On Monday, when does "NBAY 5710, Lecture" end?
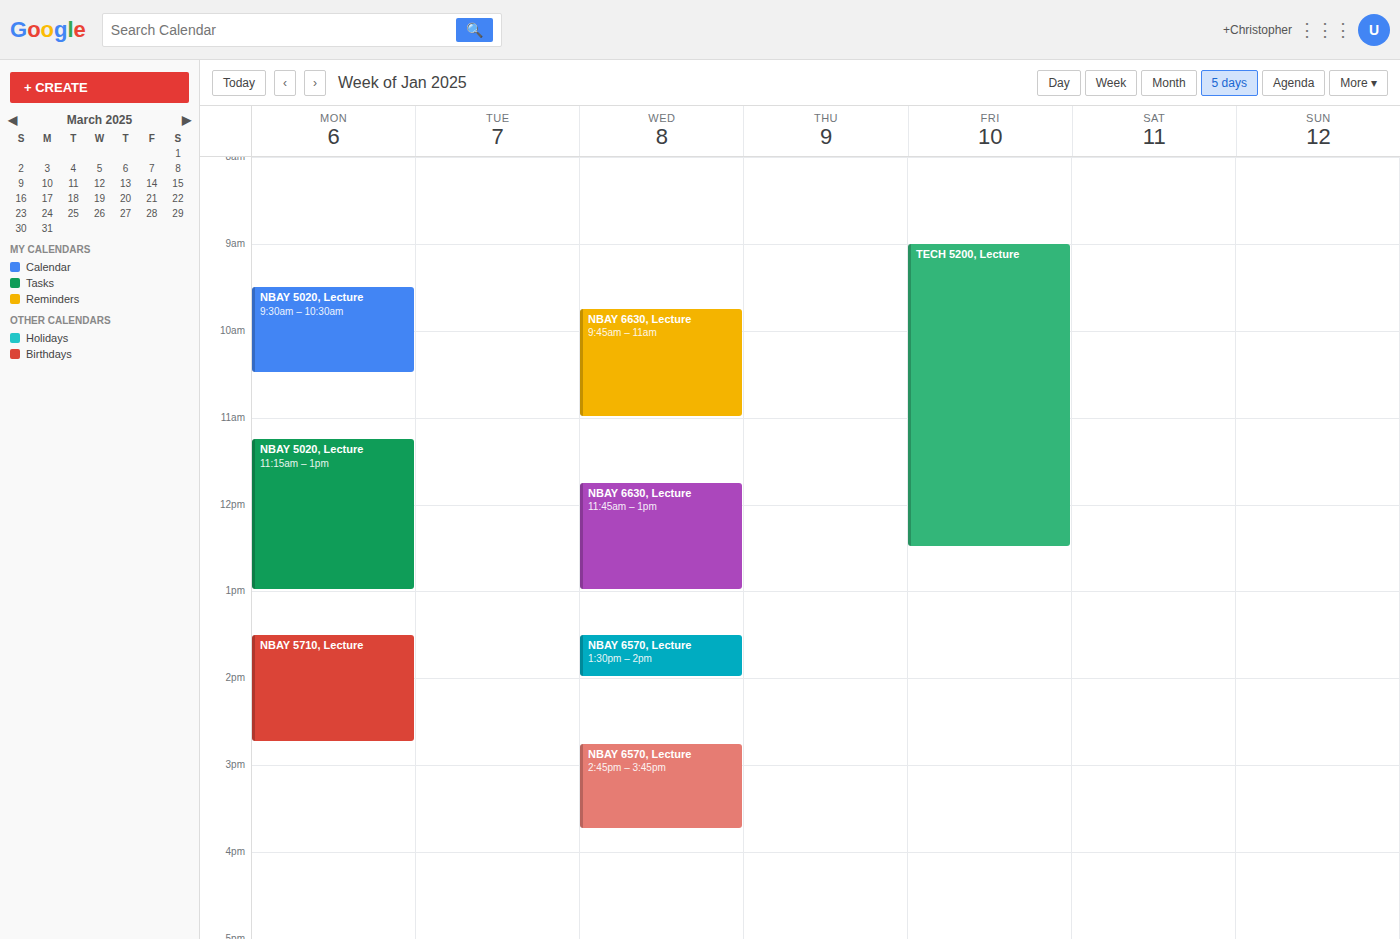
2:45 PM